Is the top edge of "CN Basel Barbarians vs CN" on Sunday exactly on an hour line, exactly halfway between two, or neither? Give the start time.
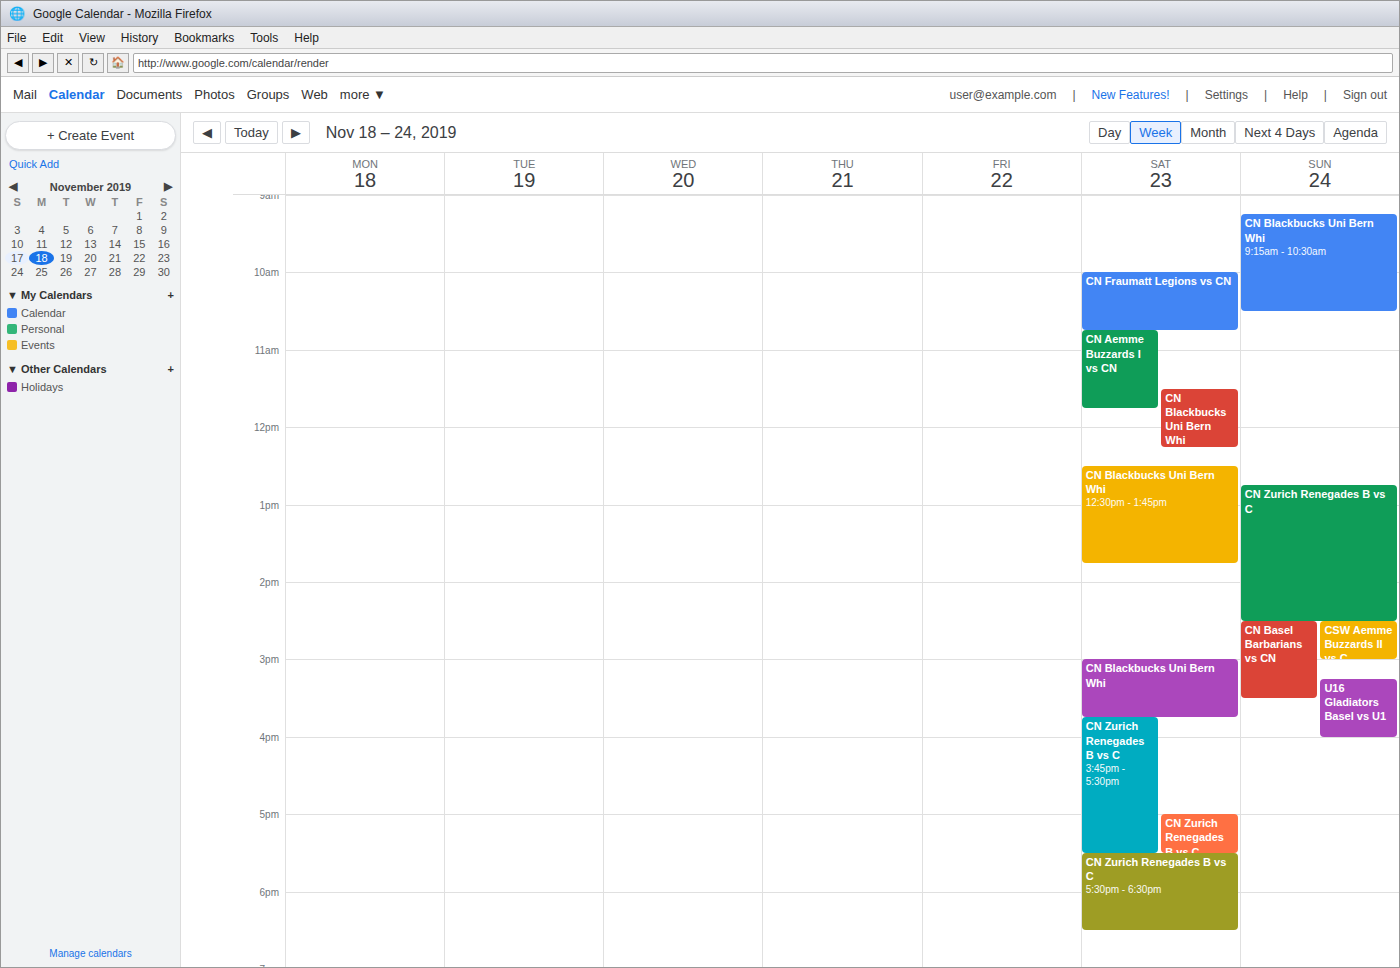
2:30 PM -- halfway between the 2 PM and 3 PM lines.